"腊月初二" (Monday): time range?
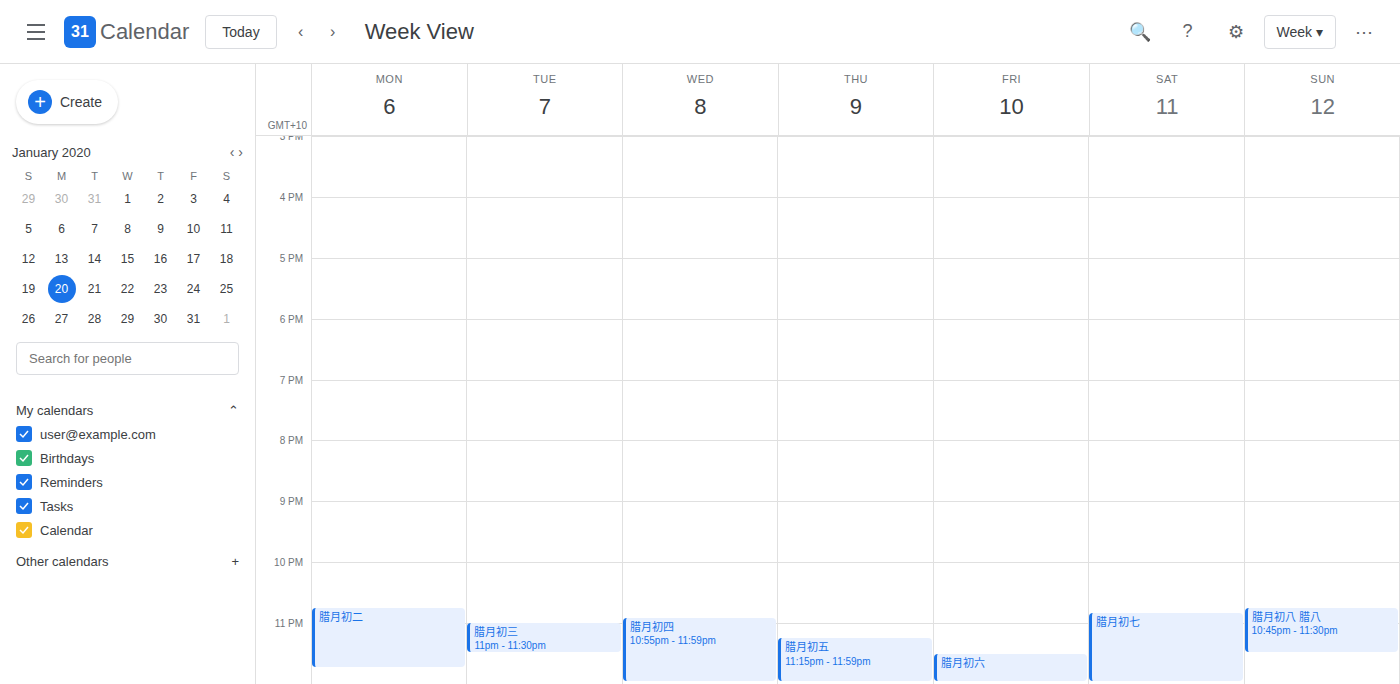
10:45 PM to 11:45 PM